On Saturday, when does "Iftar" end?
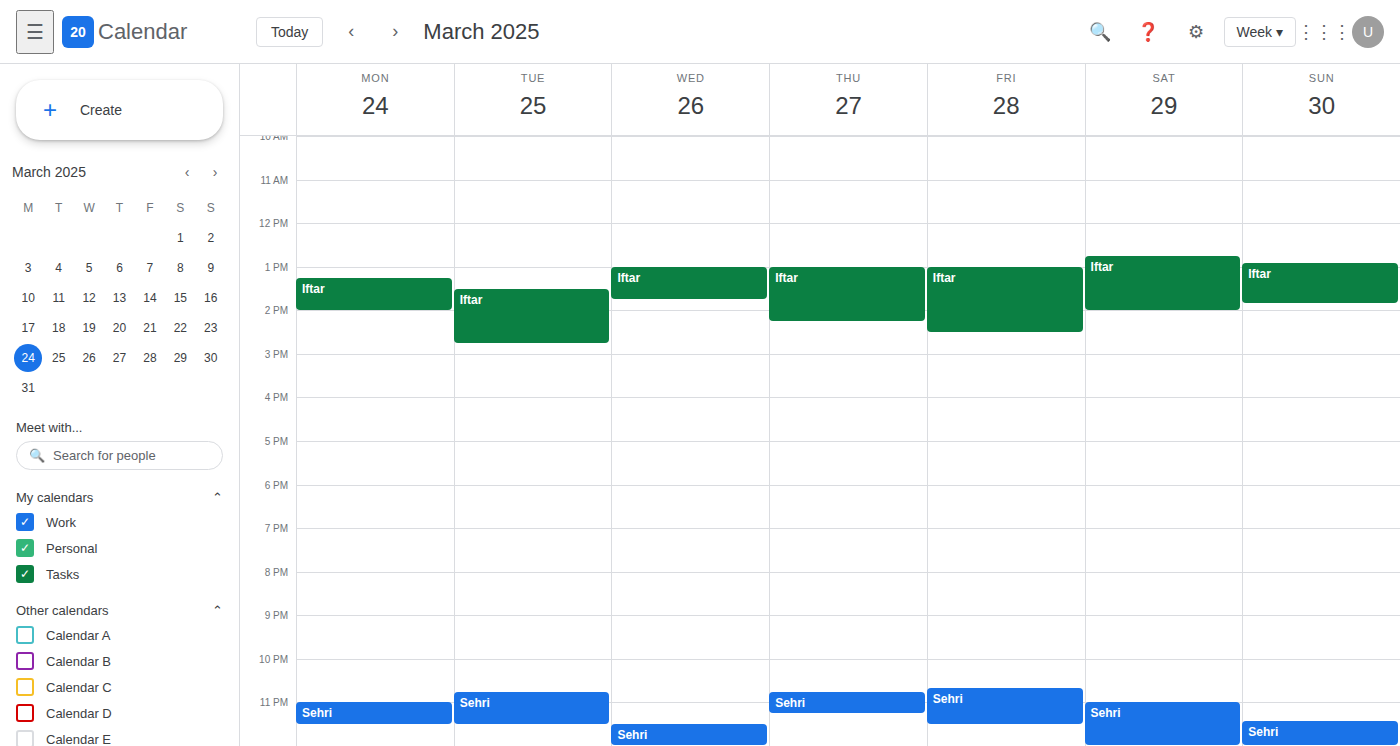
2:00 PM